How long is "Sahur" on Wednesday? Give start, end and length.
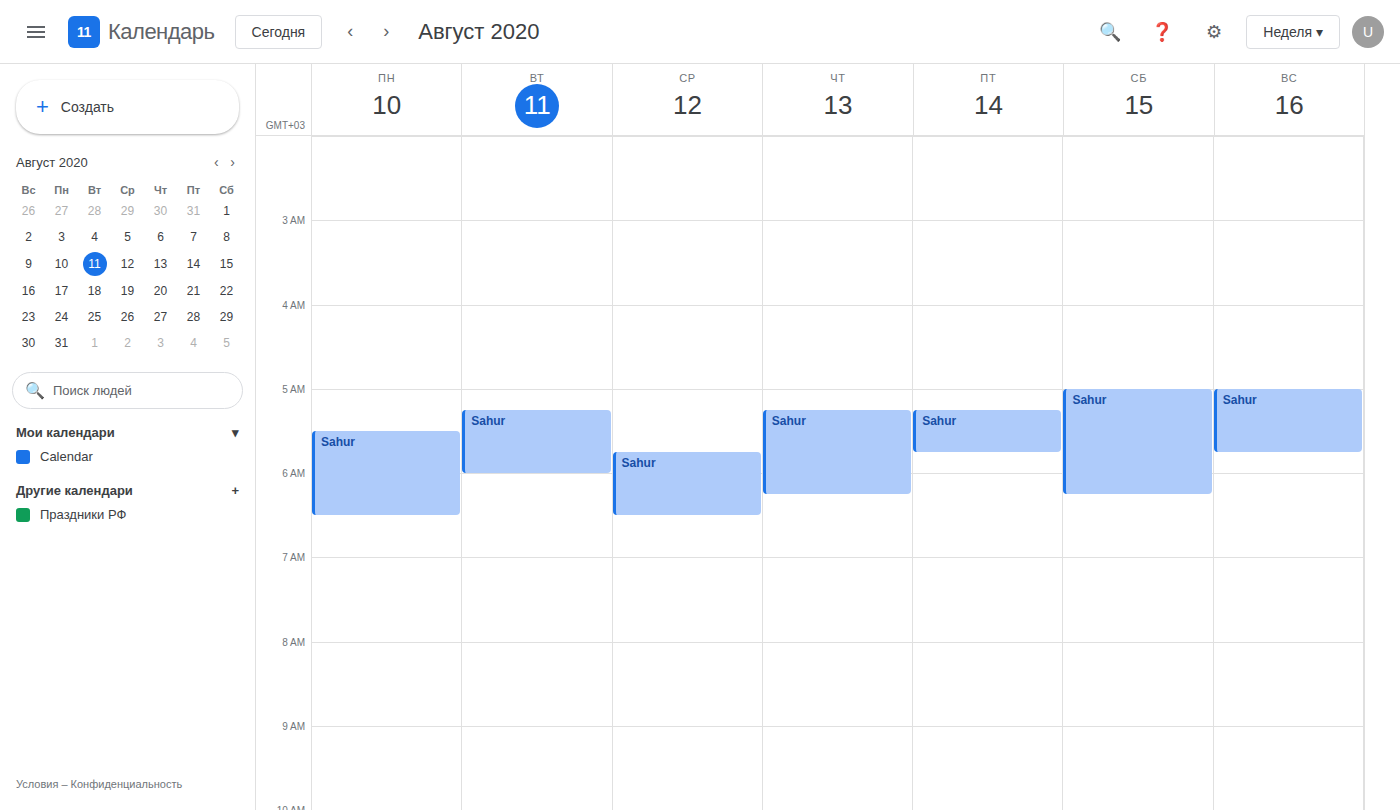
5:45 AM to 6:30 AM, 45 minutes